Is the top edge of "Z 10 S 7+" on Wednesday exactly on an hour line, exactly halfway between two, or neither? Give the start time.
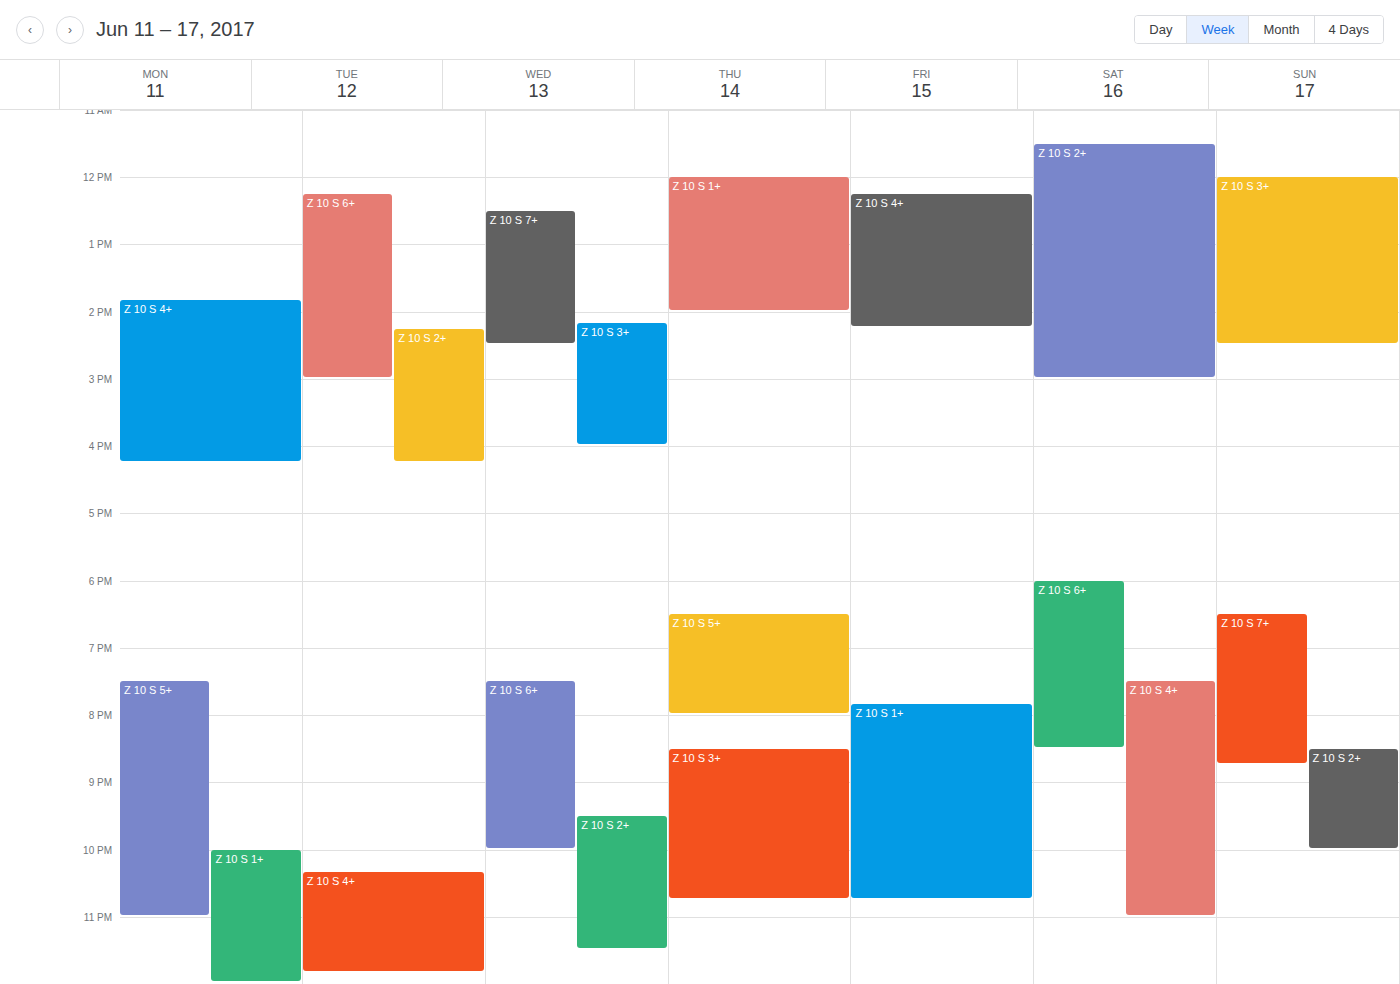
12:30 PM -- halfway between the 12 PM and 1 PM lines.